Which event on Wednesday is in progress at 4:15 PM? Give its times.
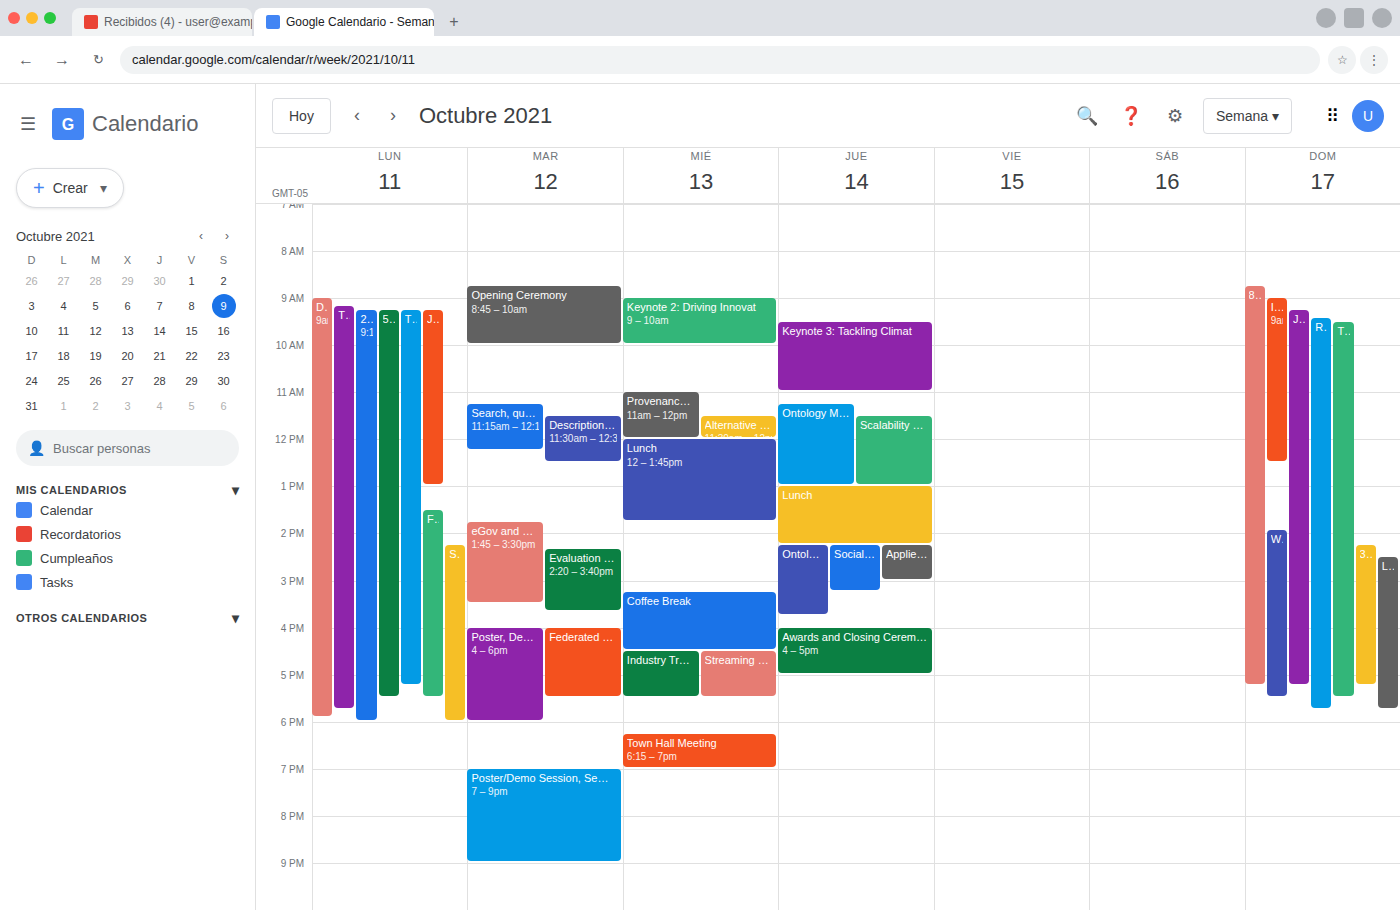
"Coffee Break", 3:15 PM to 4:30 PM